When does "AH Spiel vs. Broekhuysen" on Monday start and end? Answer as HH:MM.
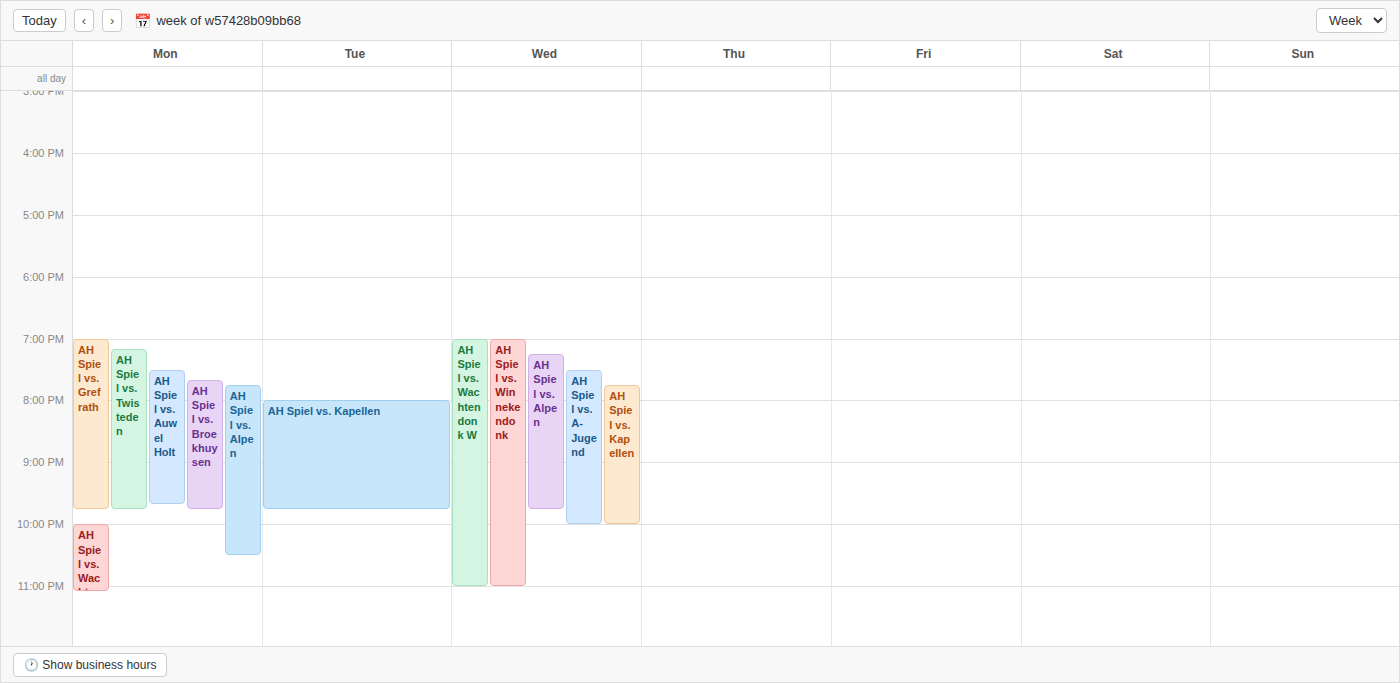
19:40 to 21:45